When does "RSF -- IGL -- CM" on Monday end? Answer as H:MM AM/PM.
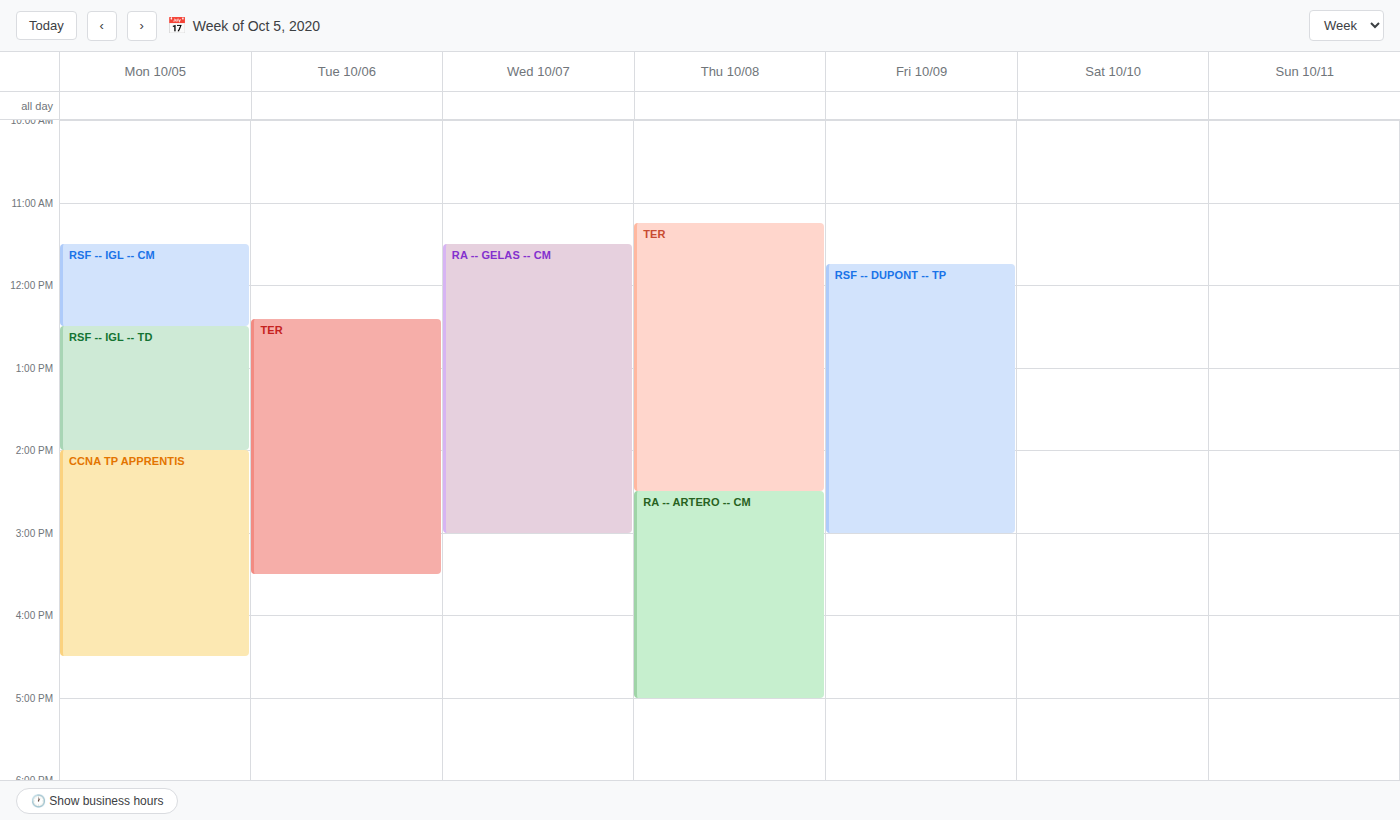
12:30 PM